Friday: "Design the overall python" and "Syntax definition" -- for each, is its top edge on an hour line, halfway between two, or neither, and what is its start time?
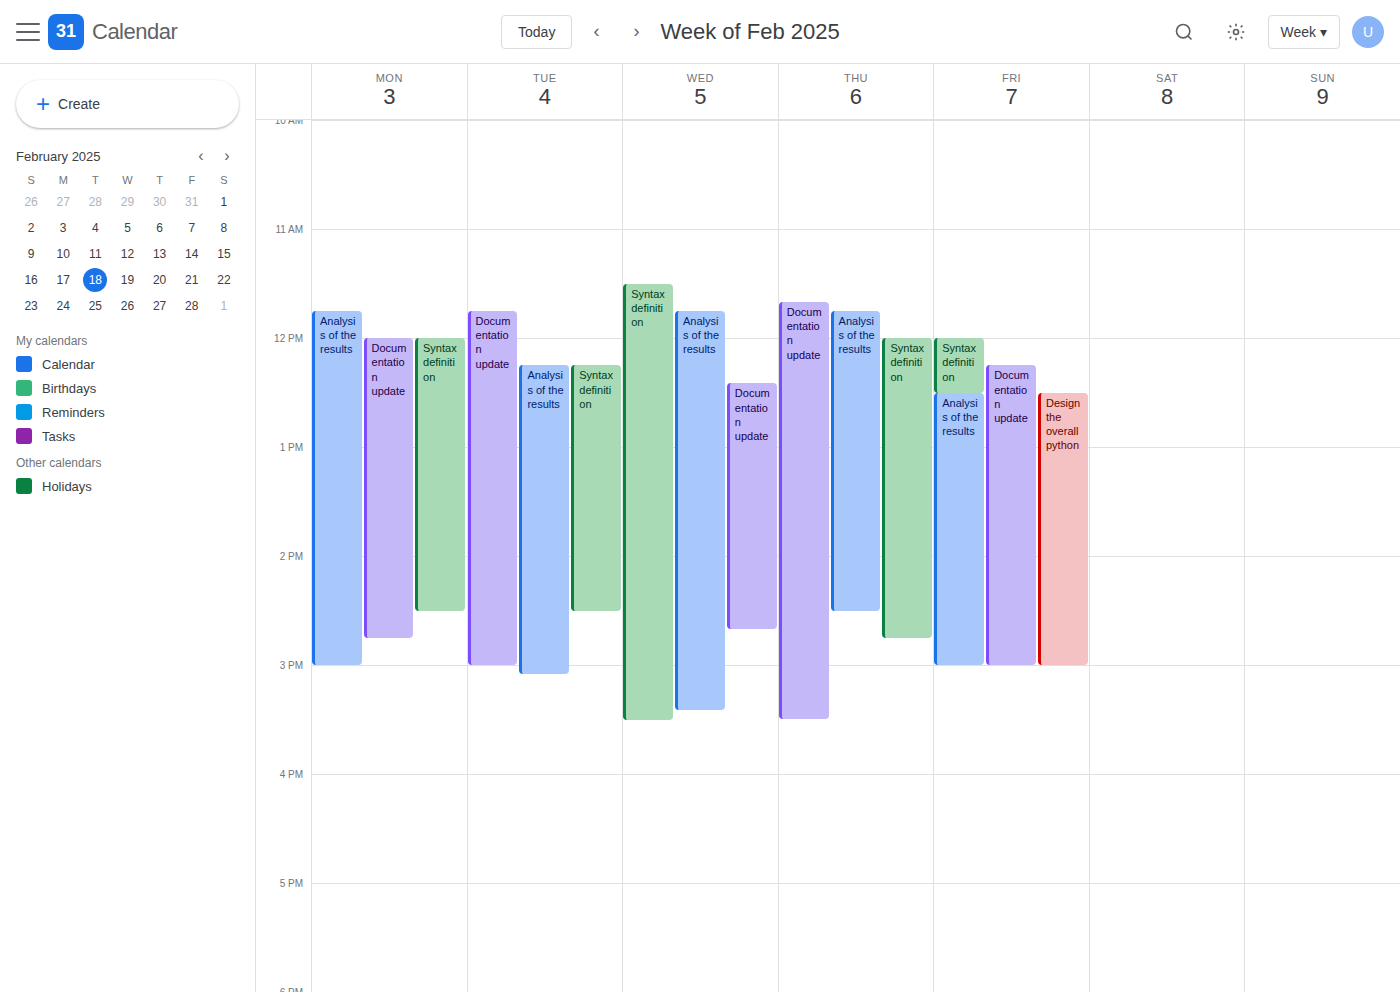
"Design the overall python": 12:30 PM, halfway between the 12 PM and 1 PM lines. "Syntax definition": 12:00 PM, exactly on the 12 PM line.